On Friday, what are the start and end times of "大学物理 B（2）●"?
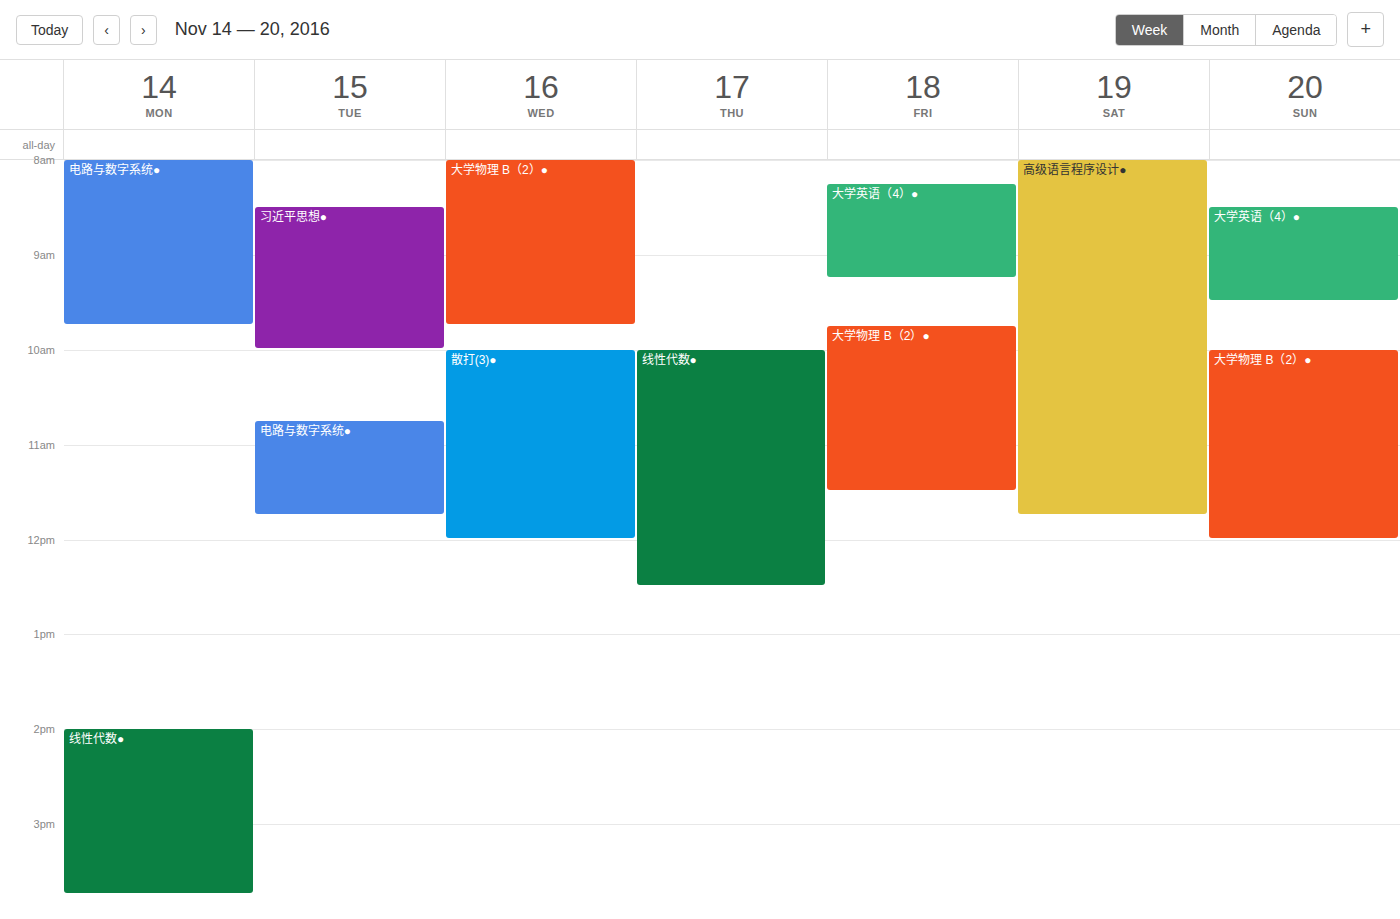
9:45 AM to 11:30 AM